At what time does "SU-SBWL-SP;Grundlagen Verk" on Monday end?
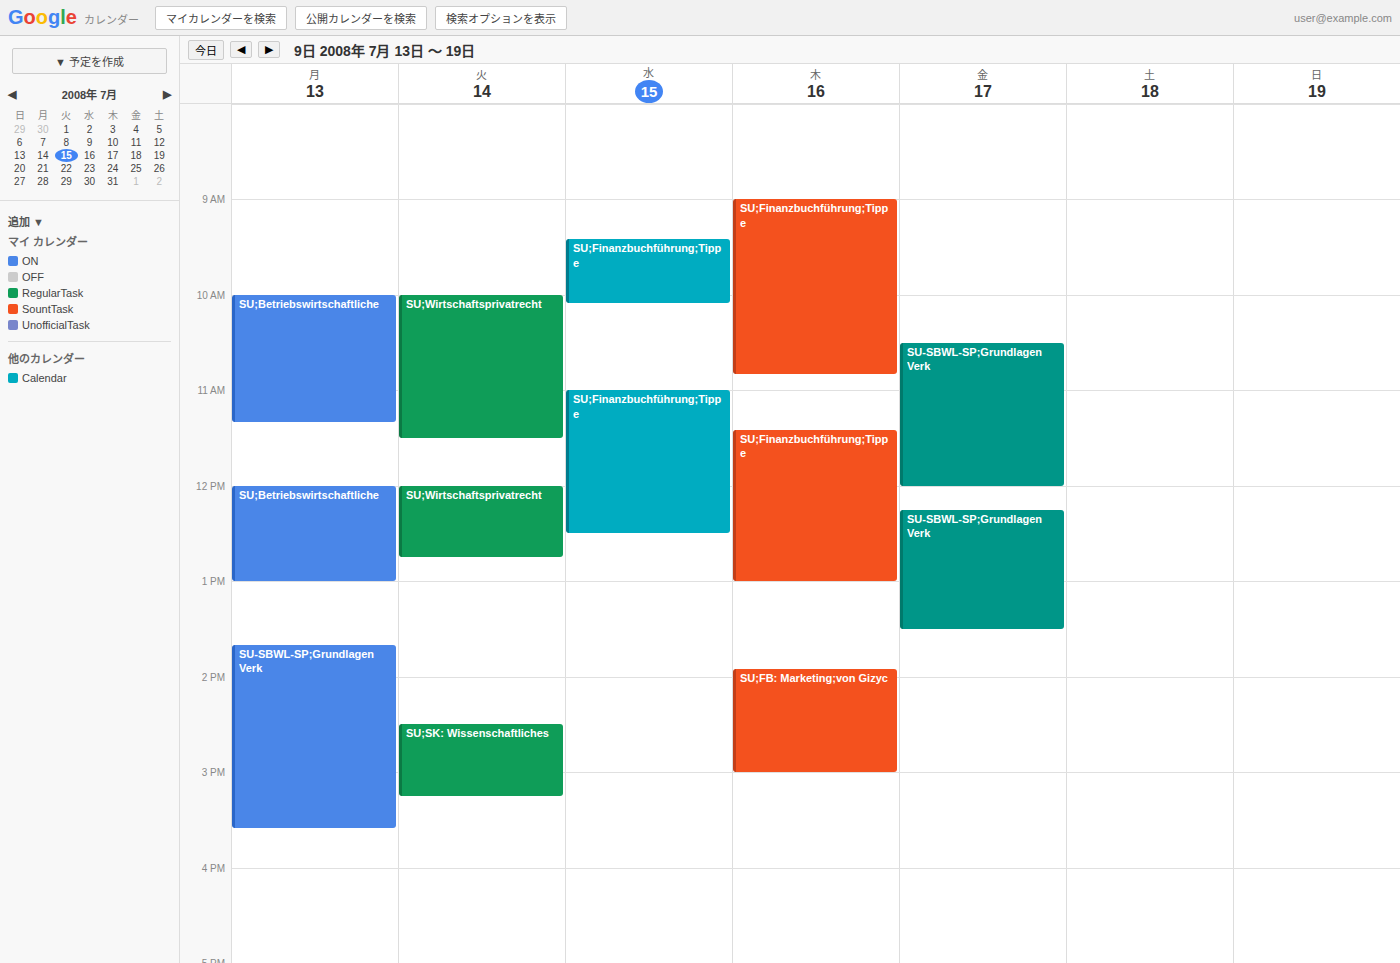
3:35 PM